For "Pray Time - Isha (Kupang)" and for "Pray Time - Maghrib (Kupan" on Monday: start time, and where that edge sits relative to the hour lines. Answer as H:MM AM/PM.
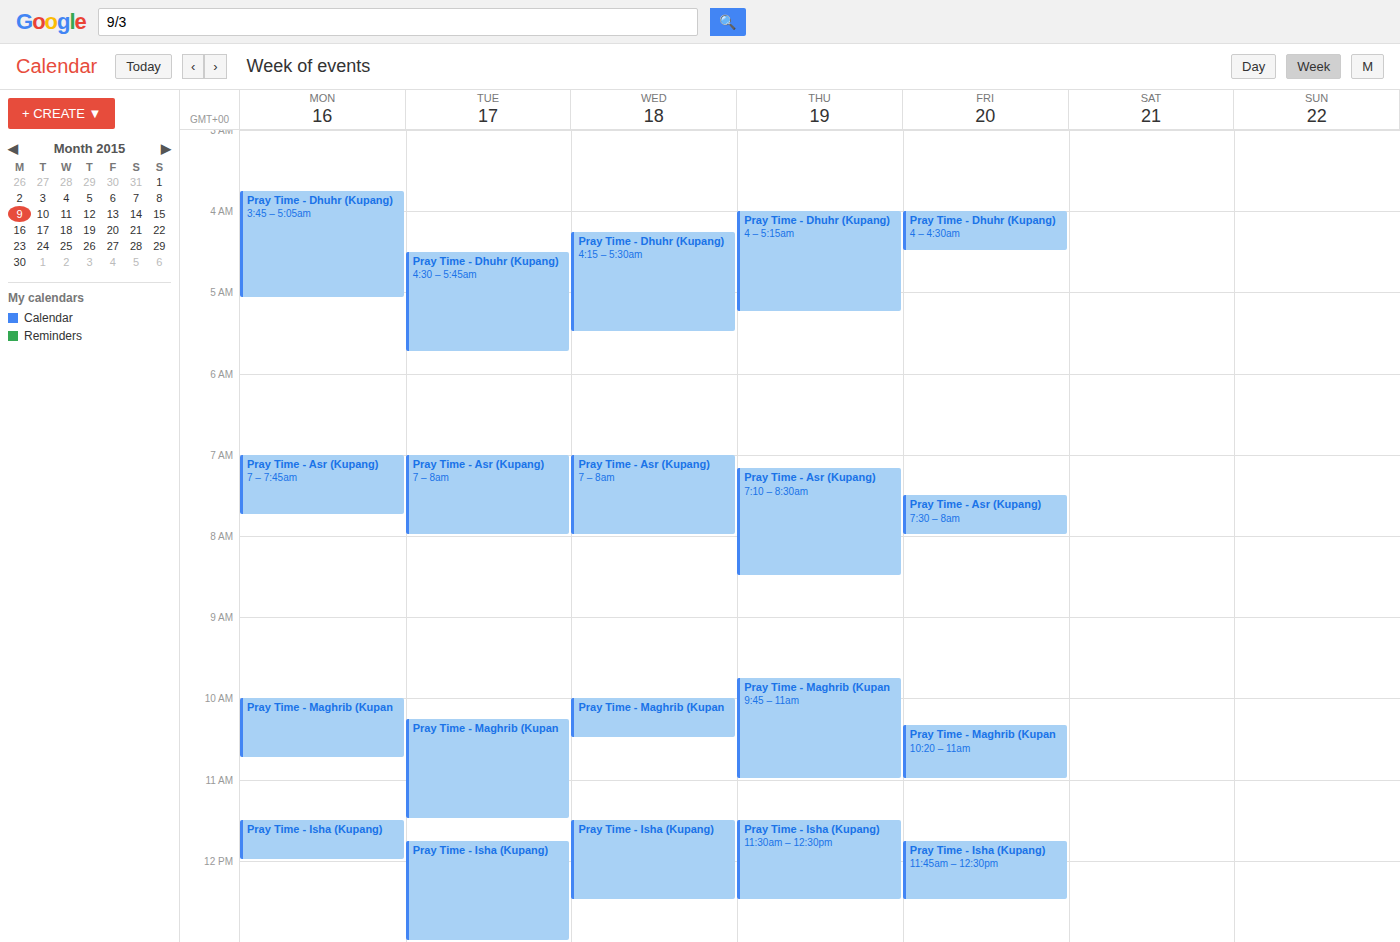
"Pray Time - Isha (Kupang)": 11:30 AM, halfway between the 11 AM and 12 PM lines. "Pray Time - Maghrib (Kupan": 10:00 AM, exactly on the 10 AM line.